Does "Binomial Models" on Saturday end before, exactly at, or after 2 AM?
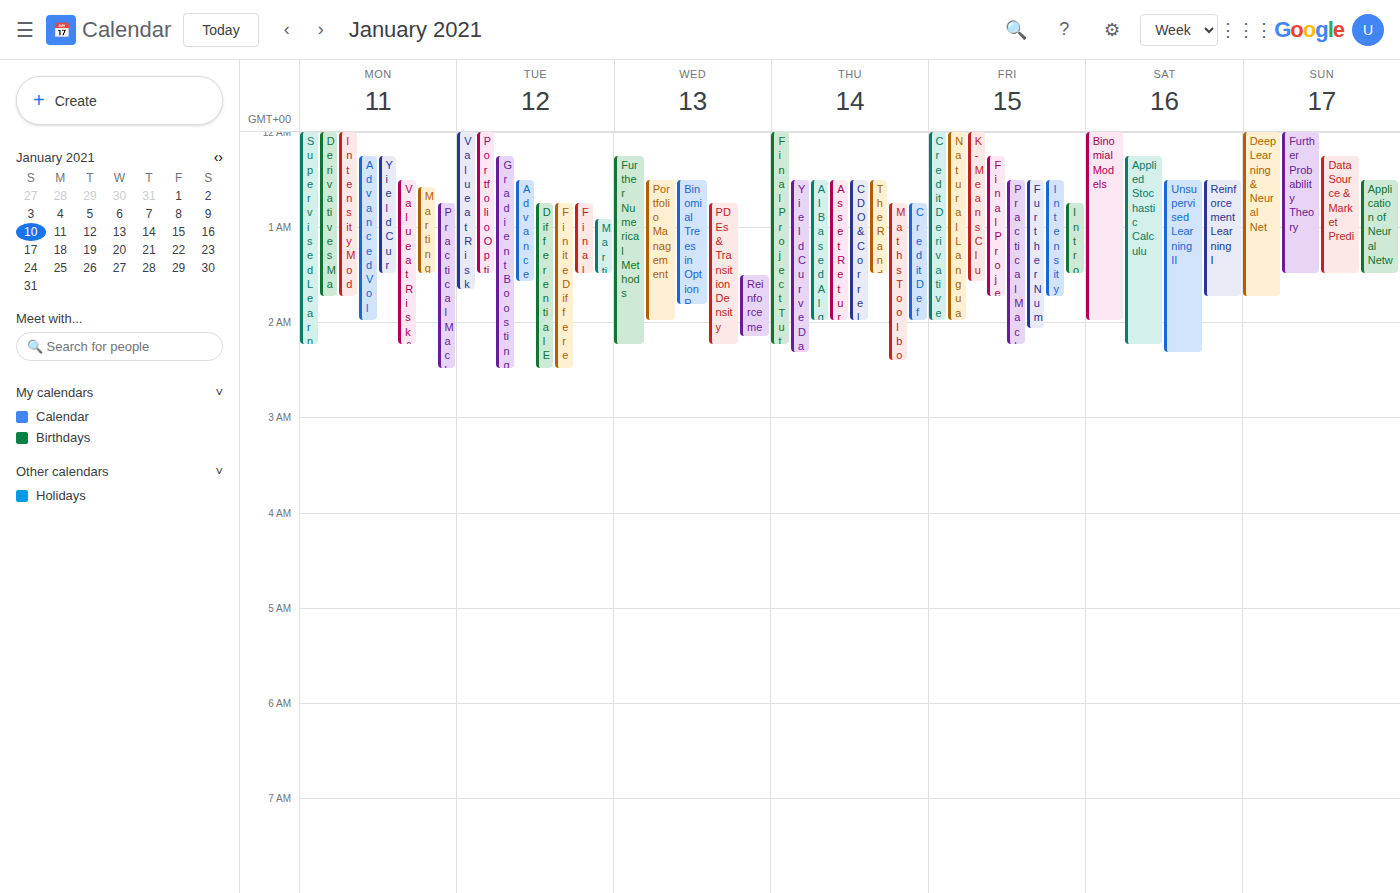
2:00 AM -- exactly at 2 AM, on the 2 AM line.